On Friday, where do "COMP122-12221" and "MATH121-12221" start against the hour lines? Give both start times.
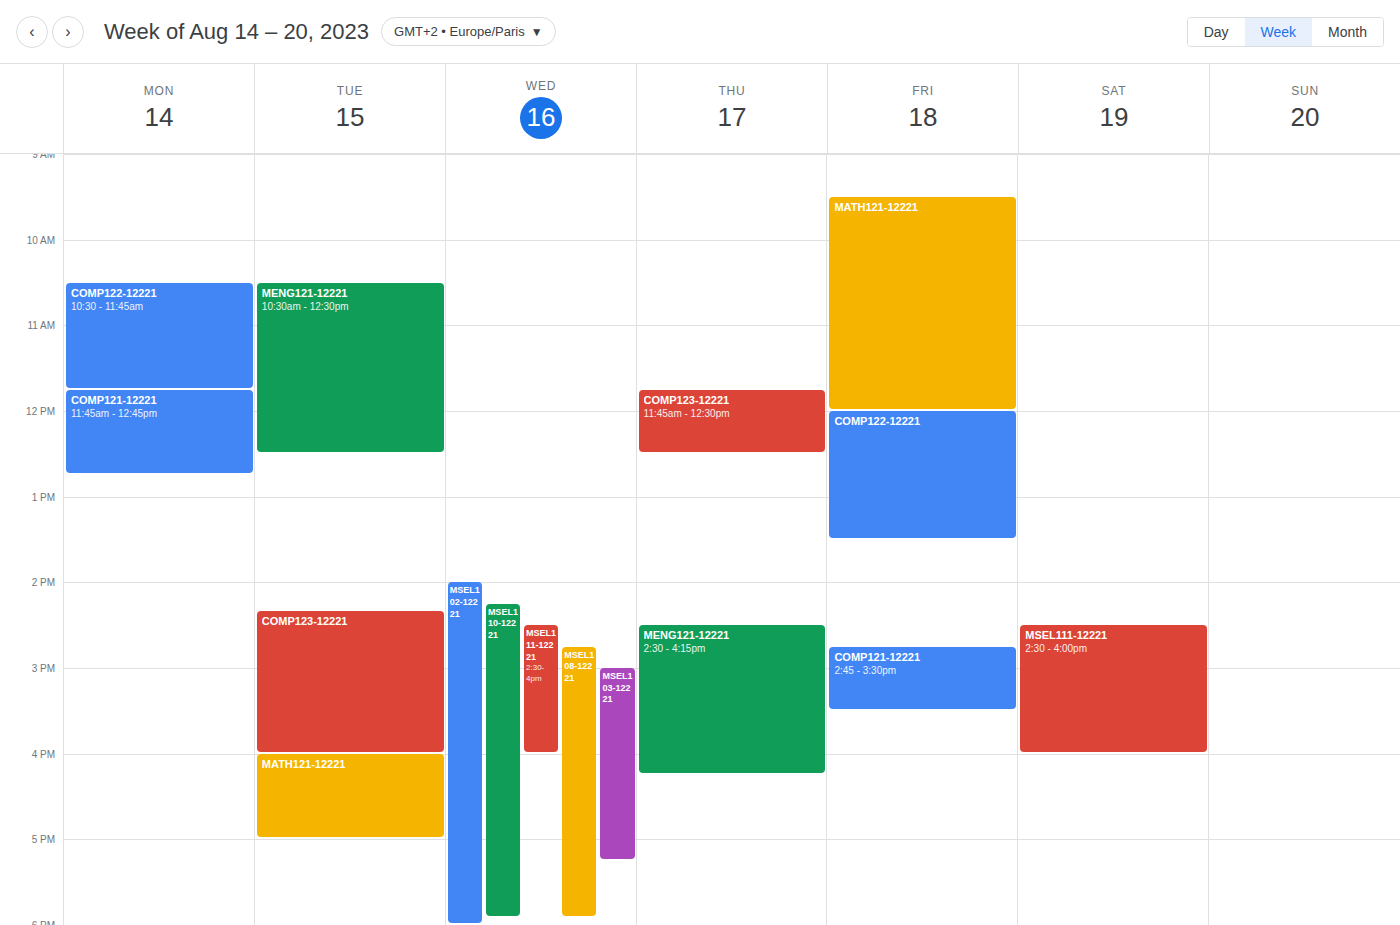
"COMP122-12221": 12:00, exactly on the 12:00 line. "MATH121-12221": 09:30, halfway between the 09:00 and 10:00 lines.